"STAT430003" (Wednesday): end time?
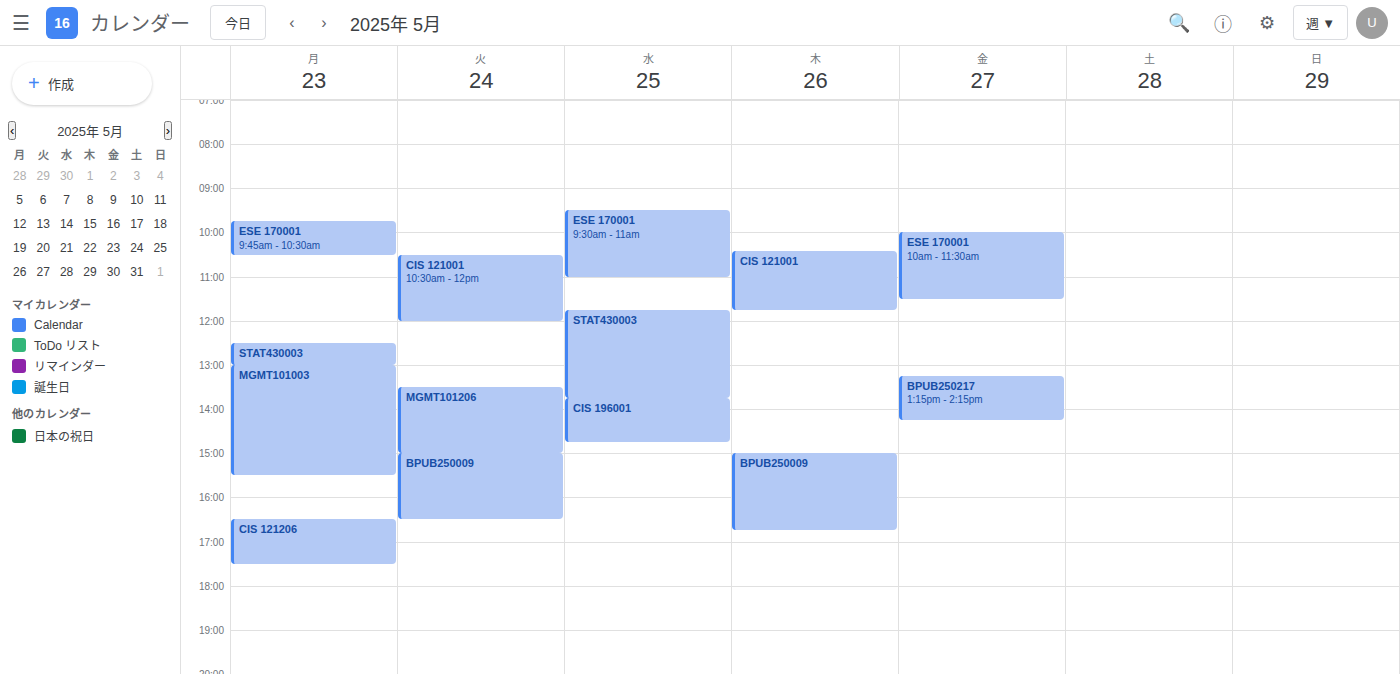
1:45 PM